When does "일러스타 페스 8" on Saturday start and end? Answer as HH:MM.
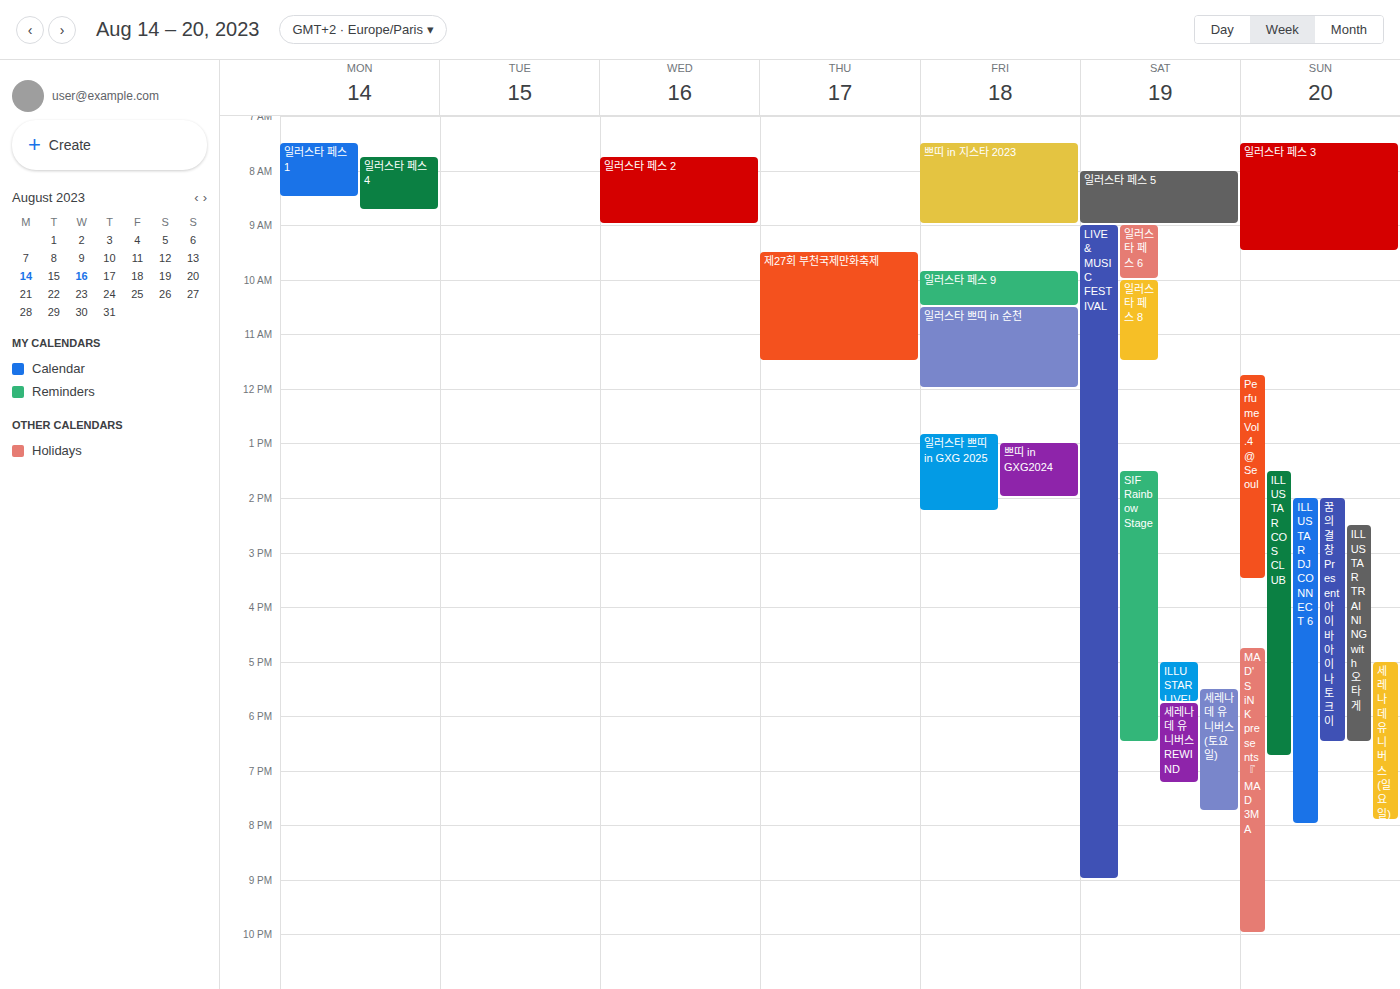
10:00 to 11:30